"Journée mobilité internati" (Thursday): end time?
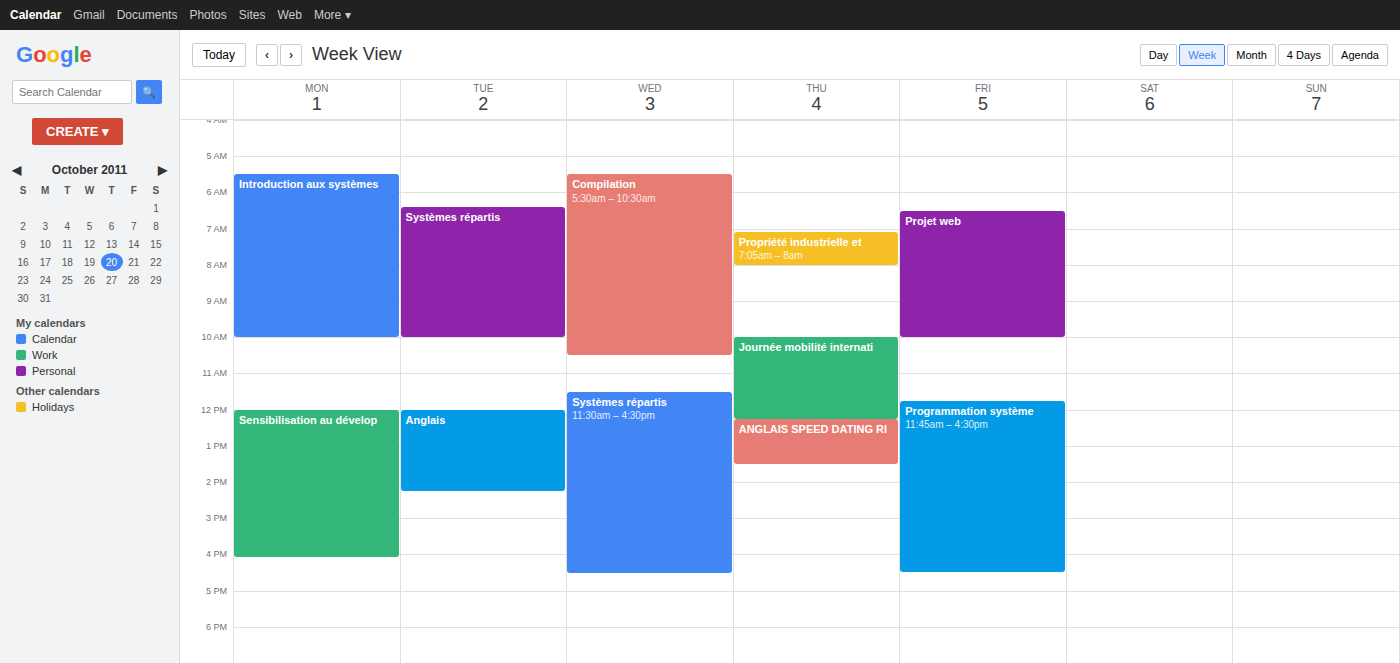
12:15